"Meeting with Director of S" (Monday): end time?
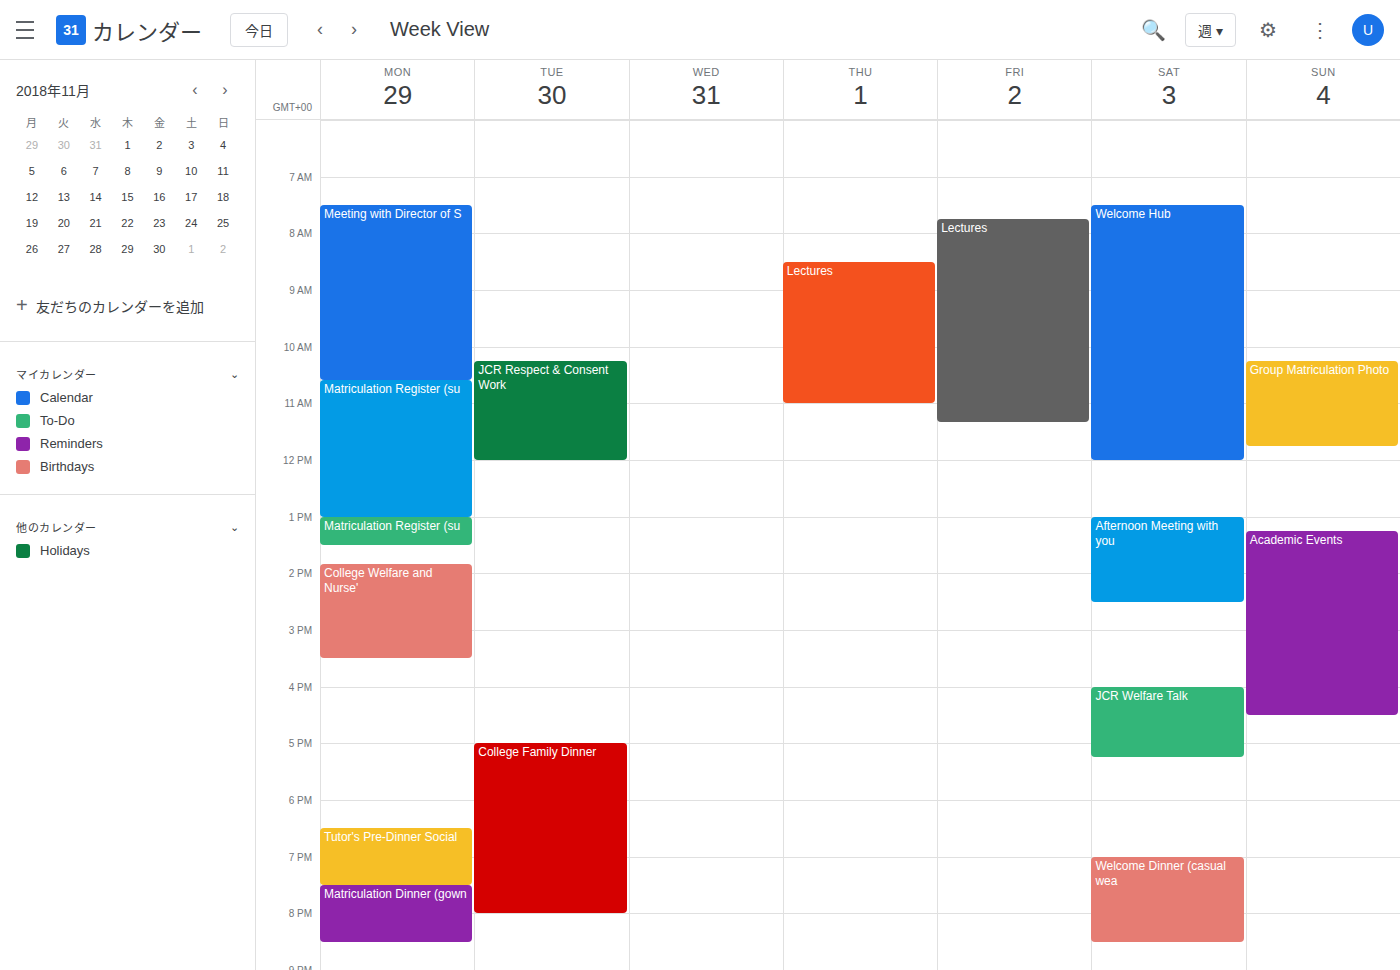
10:35 AM